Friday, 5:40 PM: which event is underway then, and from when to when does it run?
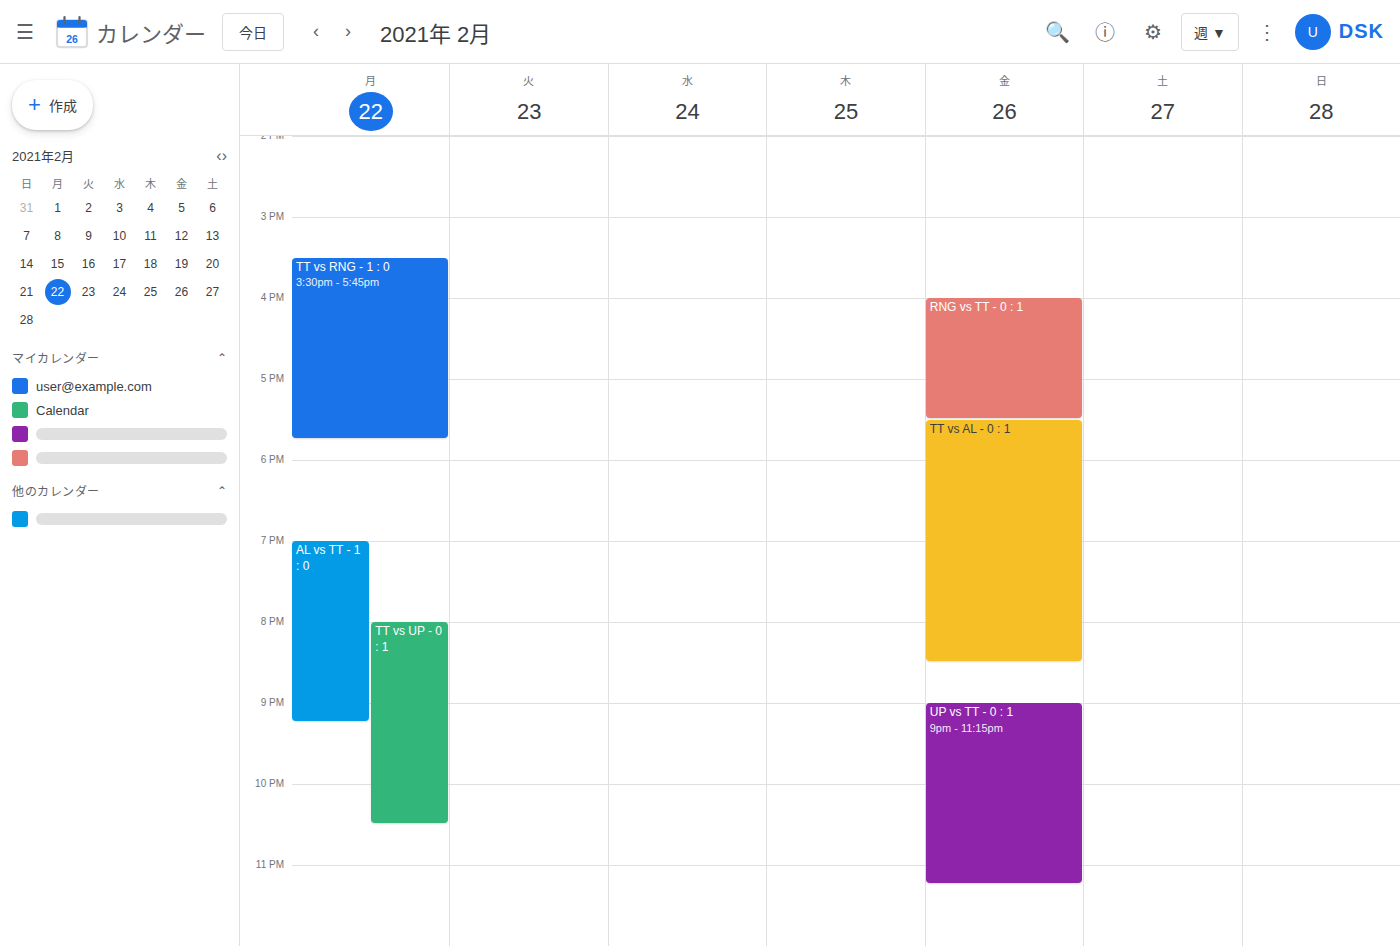
"TT vs AL - 0 : 1", 5:30 PM to 8:30 PM